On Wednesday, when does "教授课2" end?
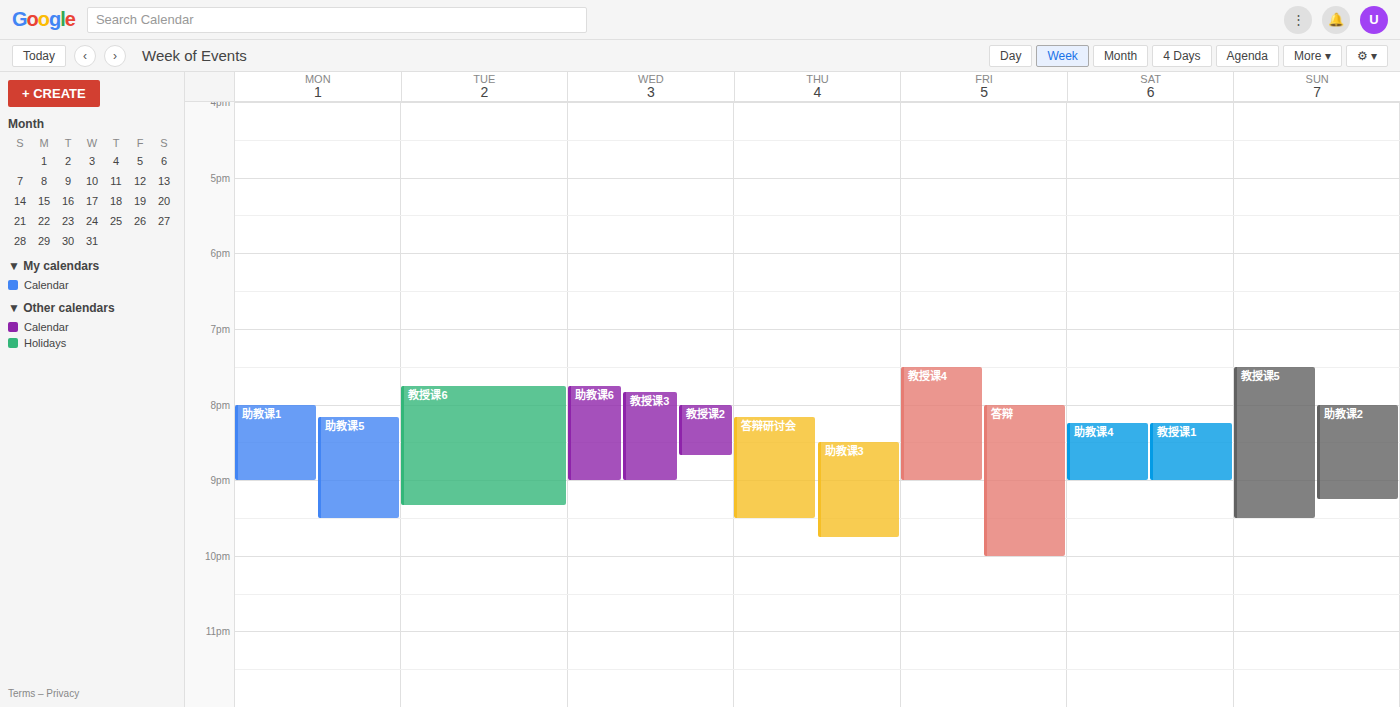
20:40